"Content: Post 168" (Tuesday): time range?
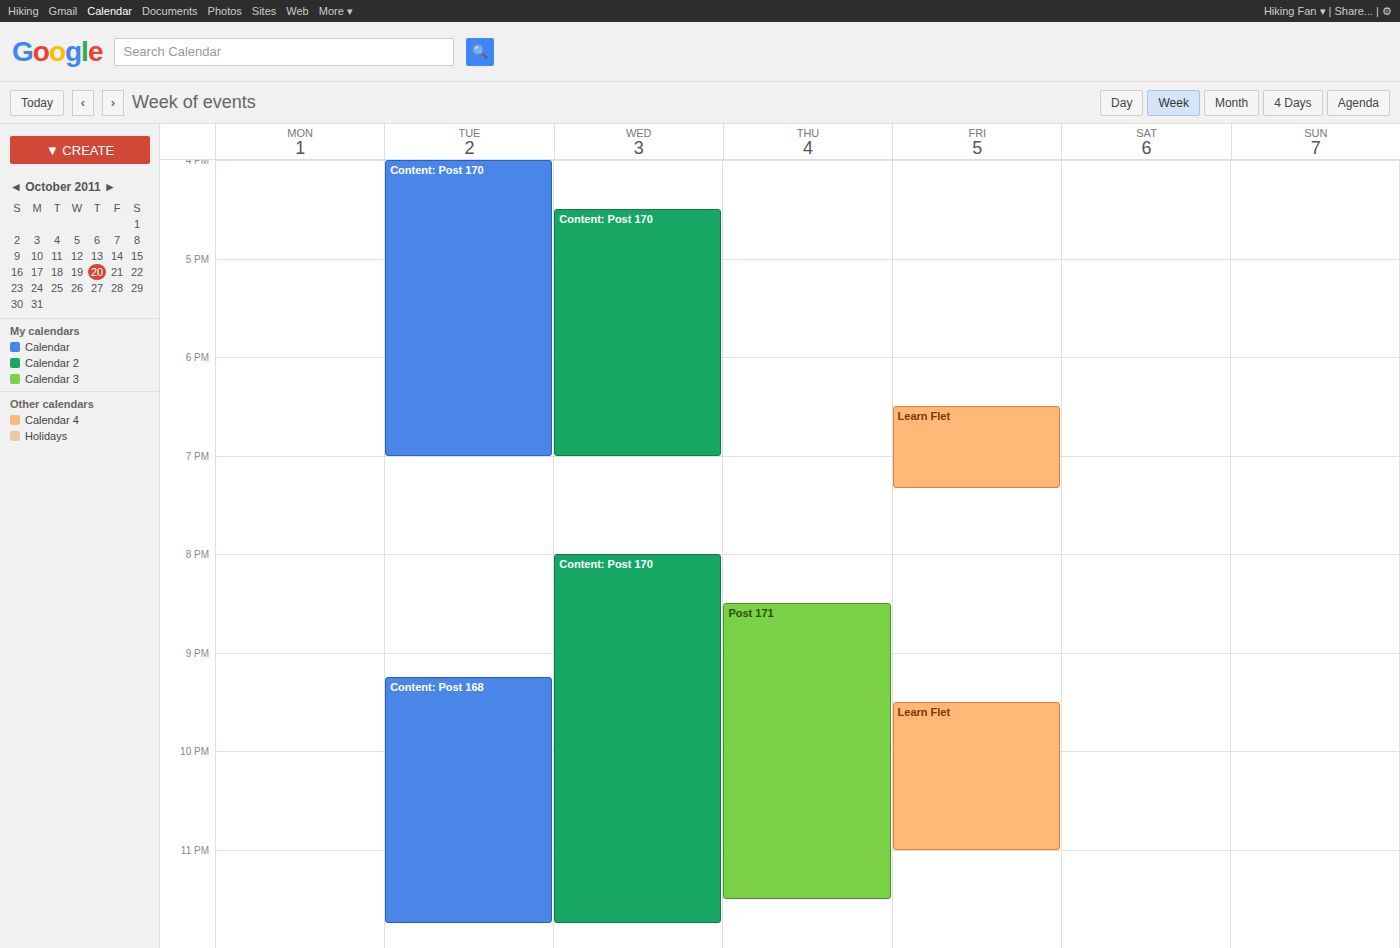
9:15 PM to 11:45 PM